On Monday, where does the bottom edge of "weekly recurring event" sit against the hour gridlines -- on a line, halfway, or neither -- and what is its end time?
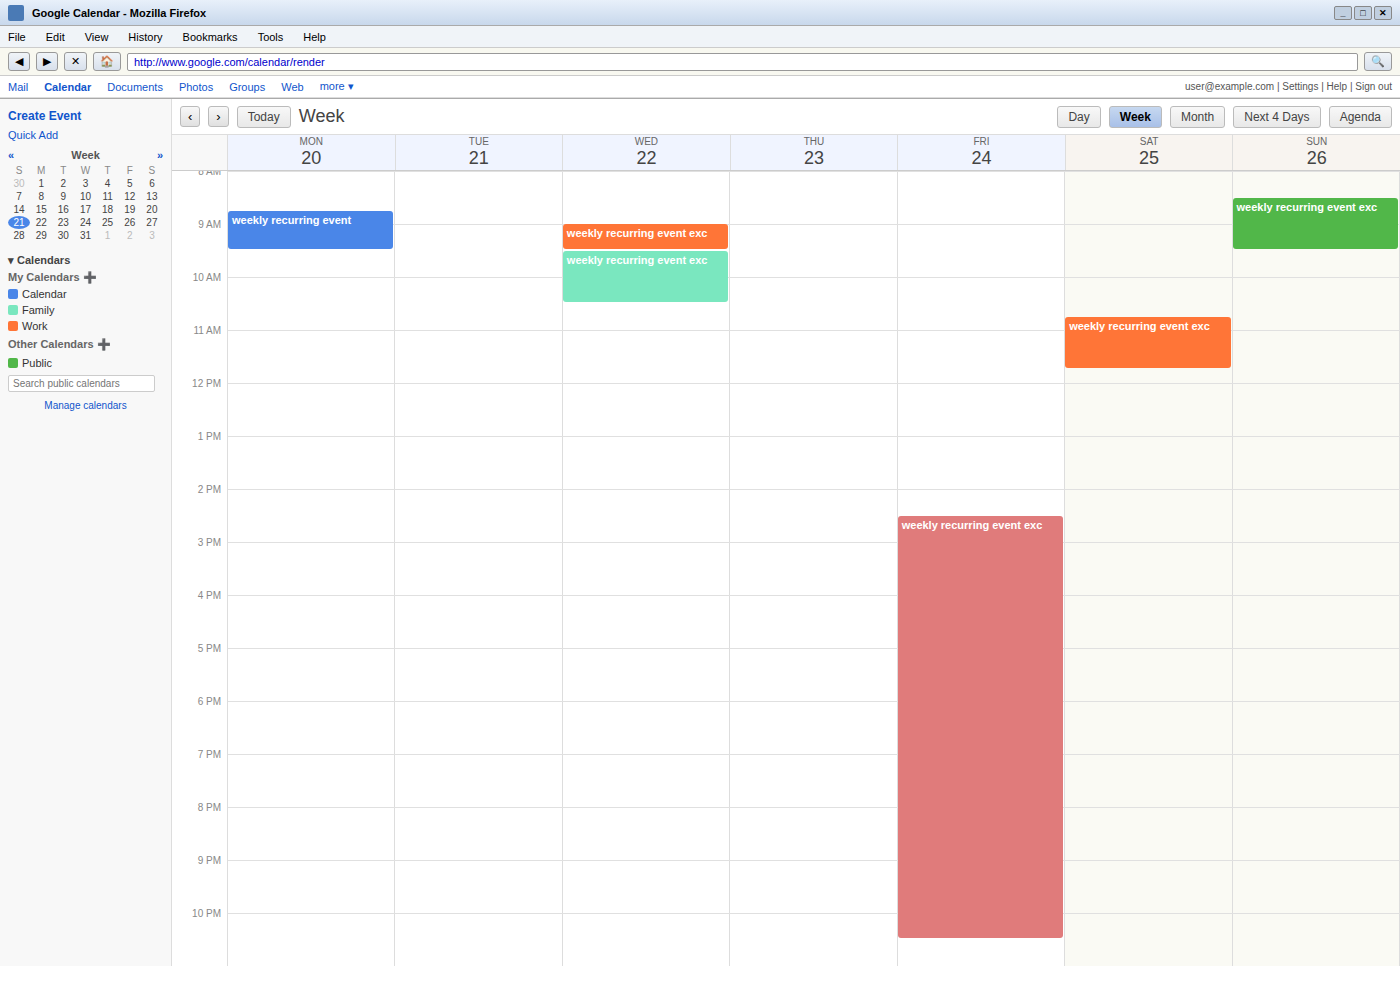
9:30 AM -- halfway between the 9 AM and 10 AM lines.